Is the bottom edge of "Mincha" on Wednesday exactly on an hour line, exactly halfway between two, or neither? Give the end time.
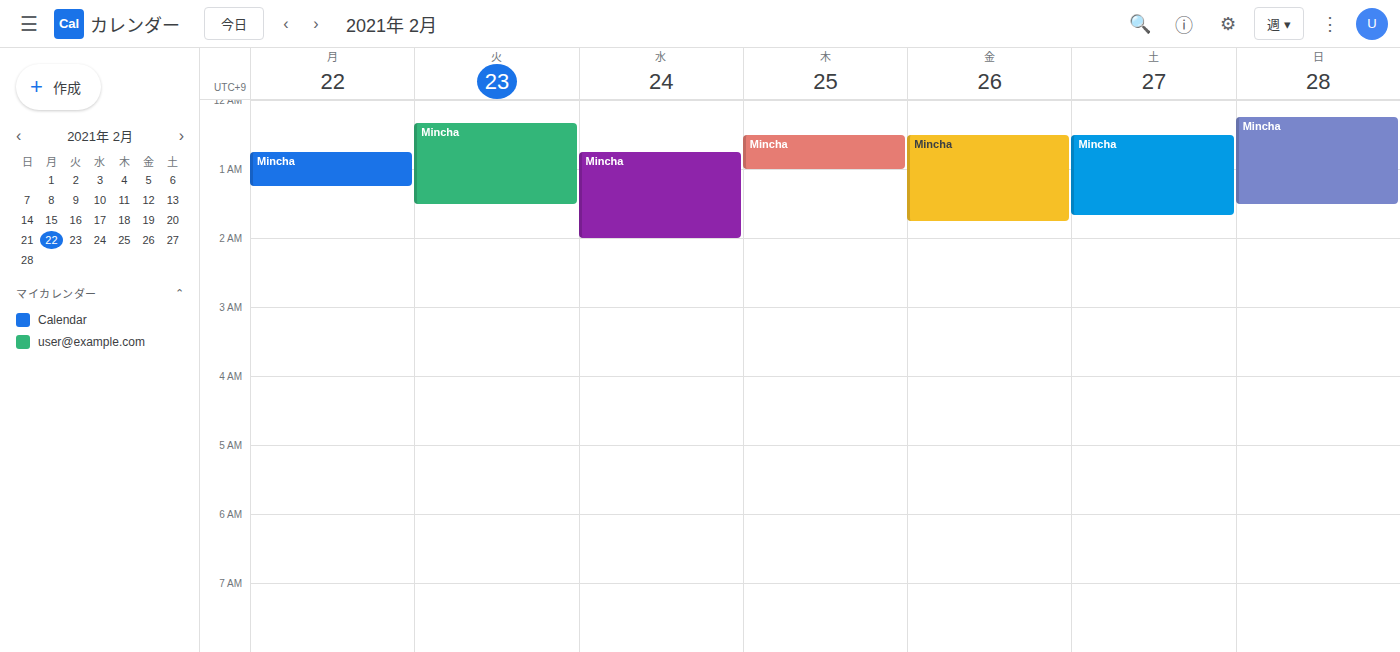
2:00 AM -- exactly on the 2 AM line.